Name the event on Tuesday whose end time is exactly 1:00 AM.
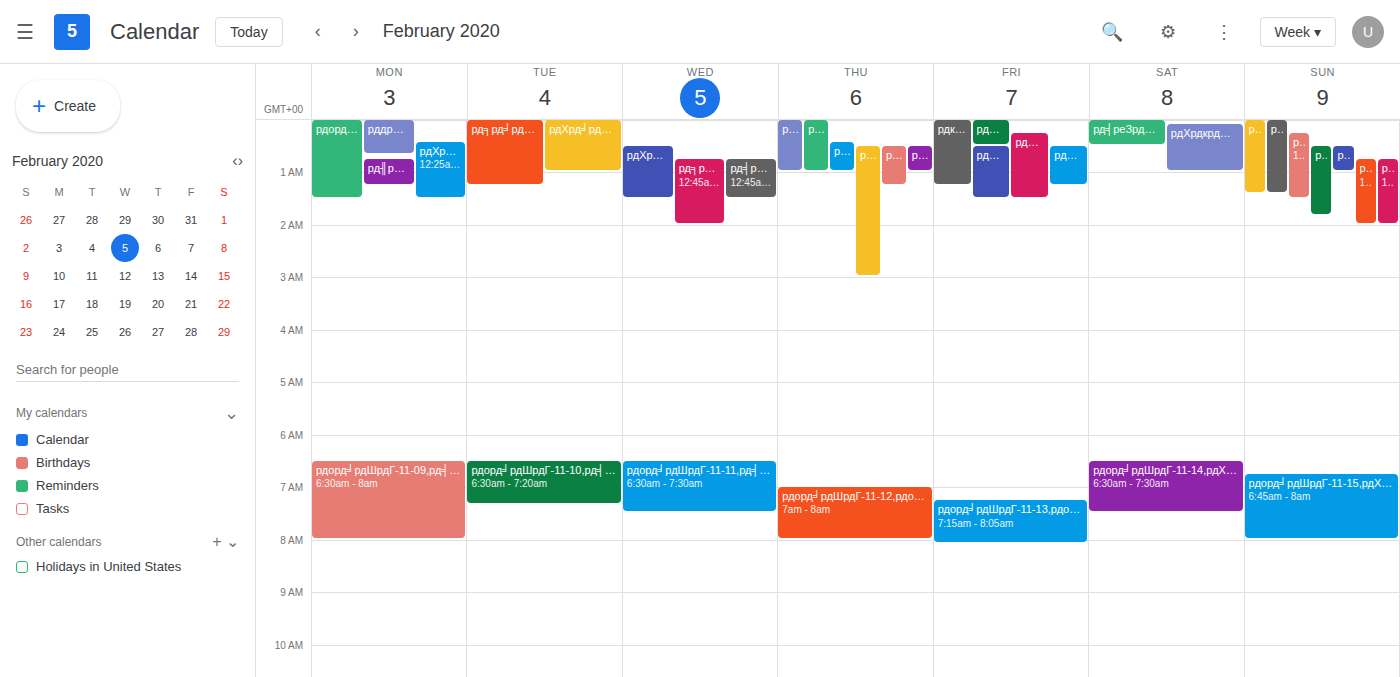
"рдХрд╛рдЮреНрдЪреА резрез"